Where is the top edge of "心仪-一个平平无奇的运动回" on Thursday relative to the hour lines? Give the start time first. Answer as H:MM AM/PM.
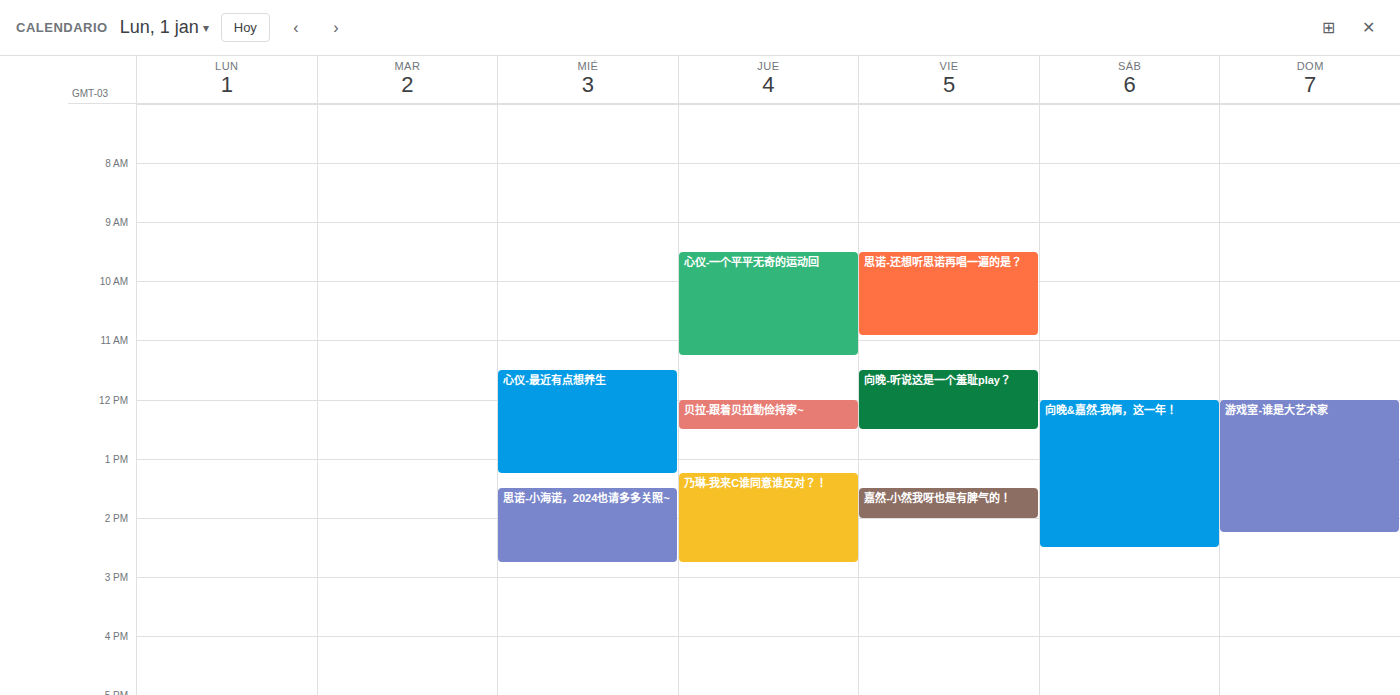
9:30 AM -- halfway between the 9 AM and 10 AM lines.